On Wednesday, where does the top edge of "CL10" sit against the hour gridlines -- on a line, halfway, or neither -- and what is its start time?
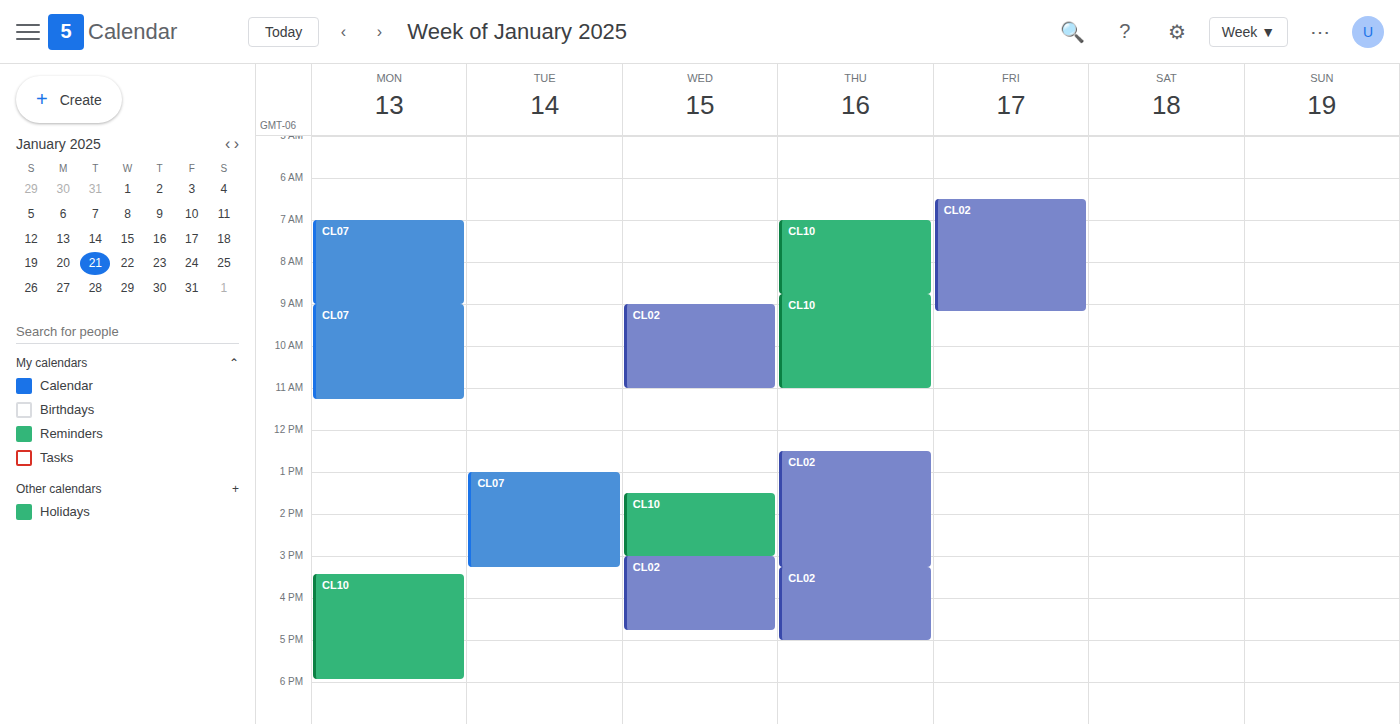
13:30 -- halfway between the 13:00 and 14:00 lines.